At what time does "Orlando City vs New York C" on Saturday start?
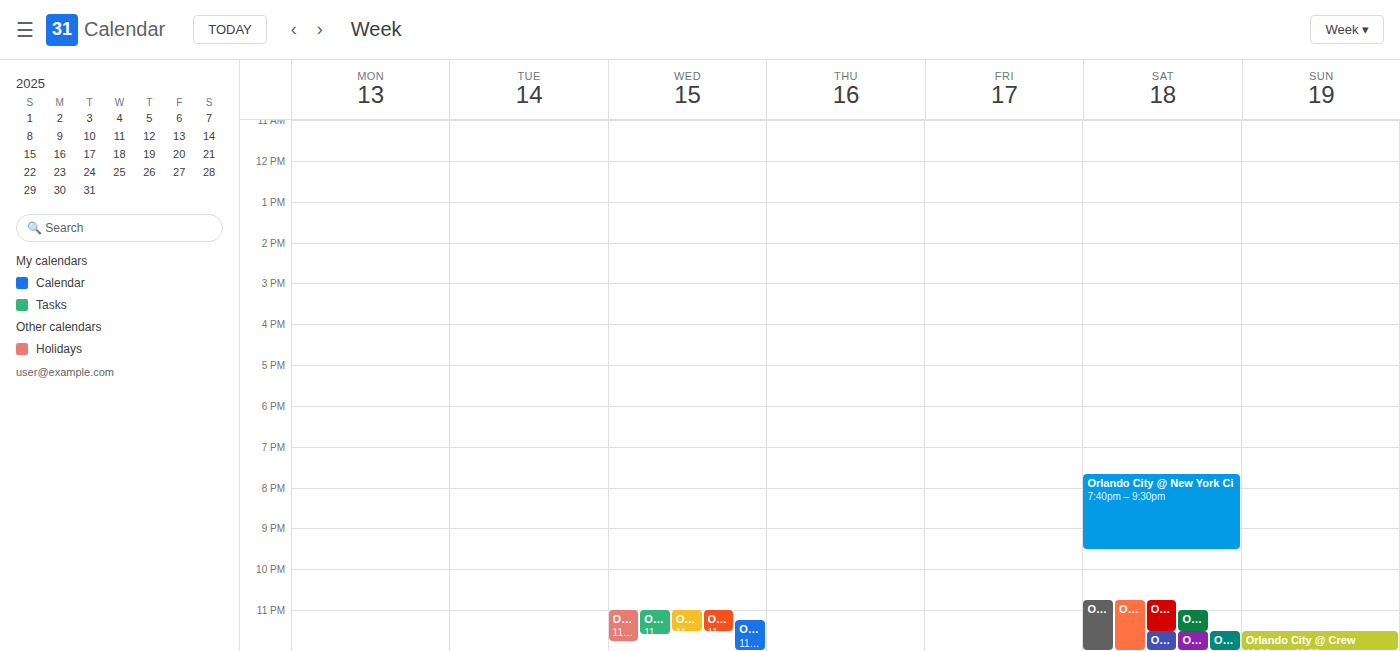
10:45 PM